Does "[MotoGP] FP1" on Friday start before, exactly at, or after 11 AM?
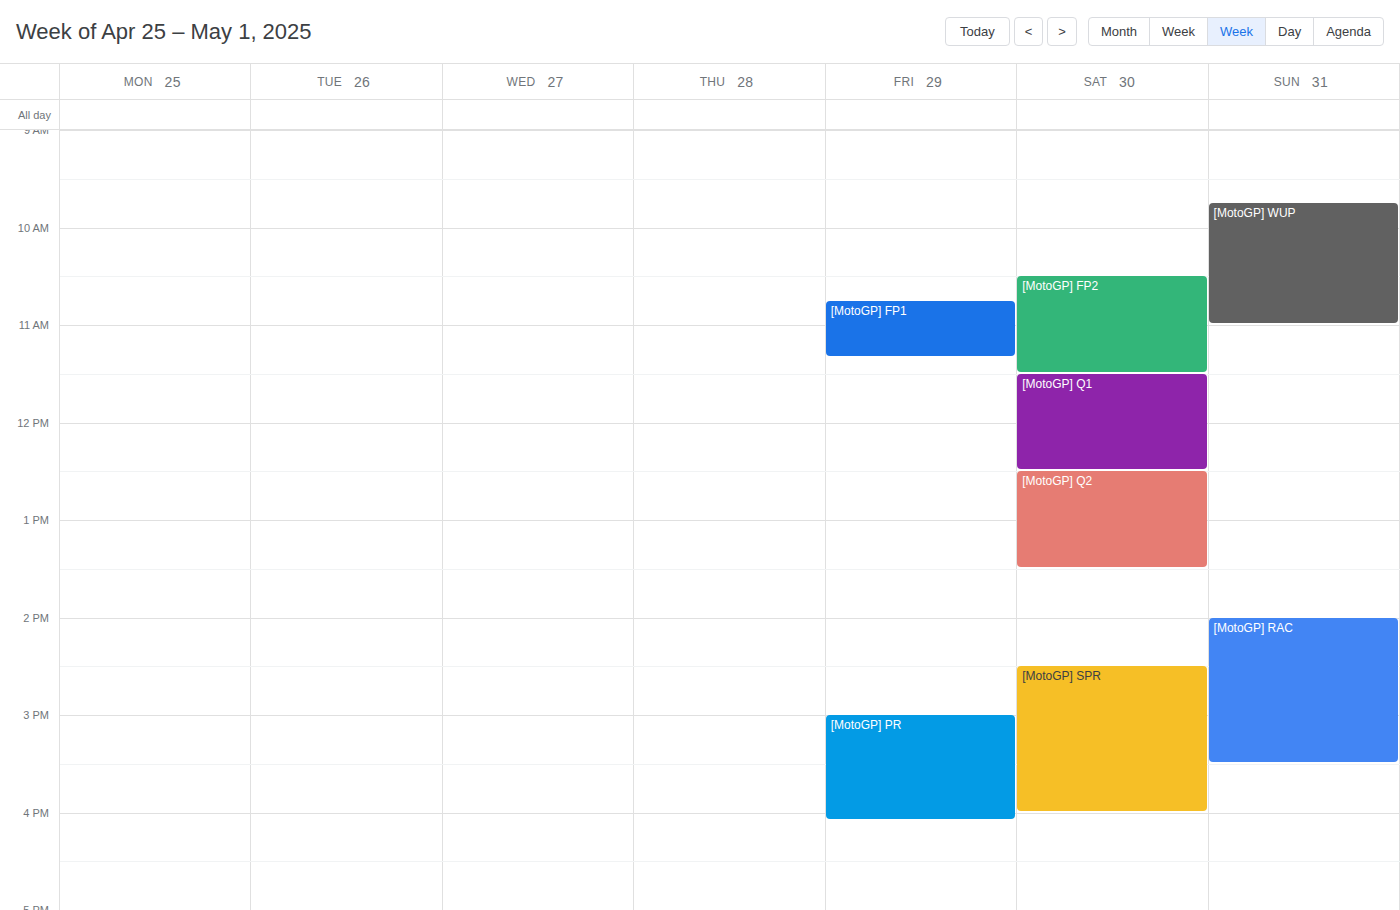
10:45 AM -- before 11 AM, 15 minutes above the 11 AM line.